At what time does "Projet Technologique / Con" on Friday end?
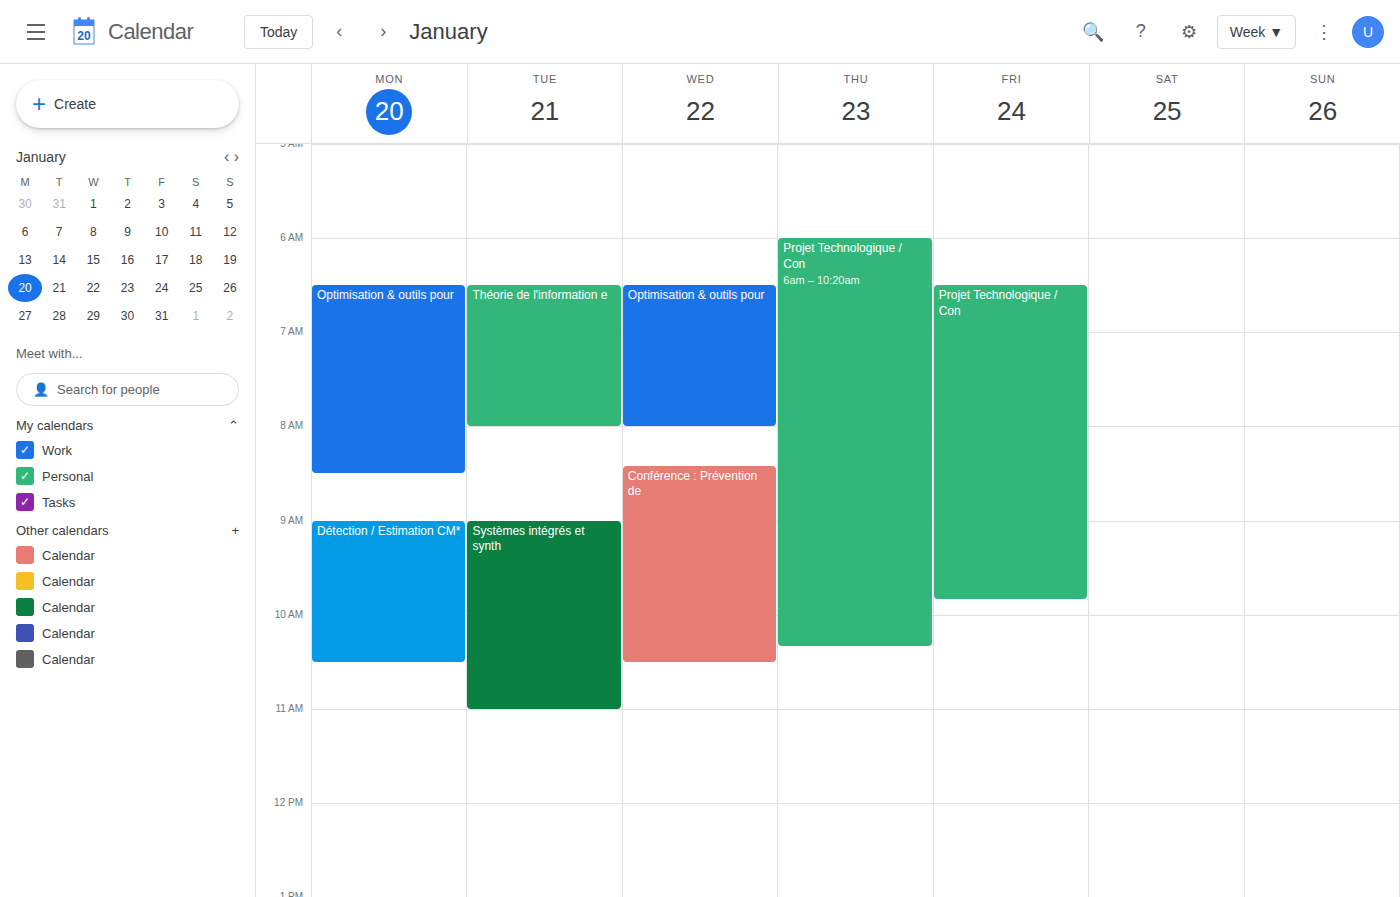
9:50 AM